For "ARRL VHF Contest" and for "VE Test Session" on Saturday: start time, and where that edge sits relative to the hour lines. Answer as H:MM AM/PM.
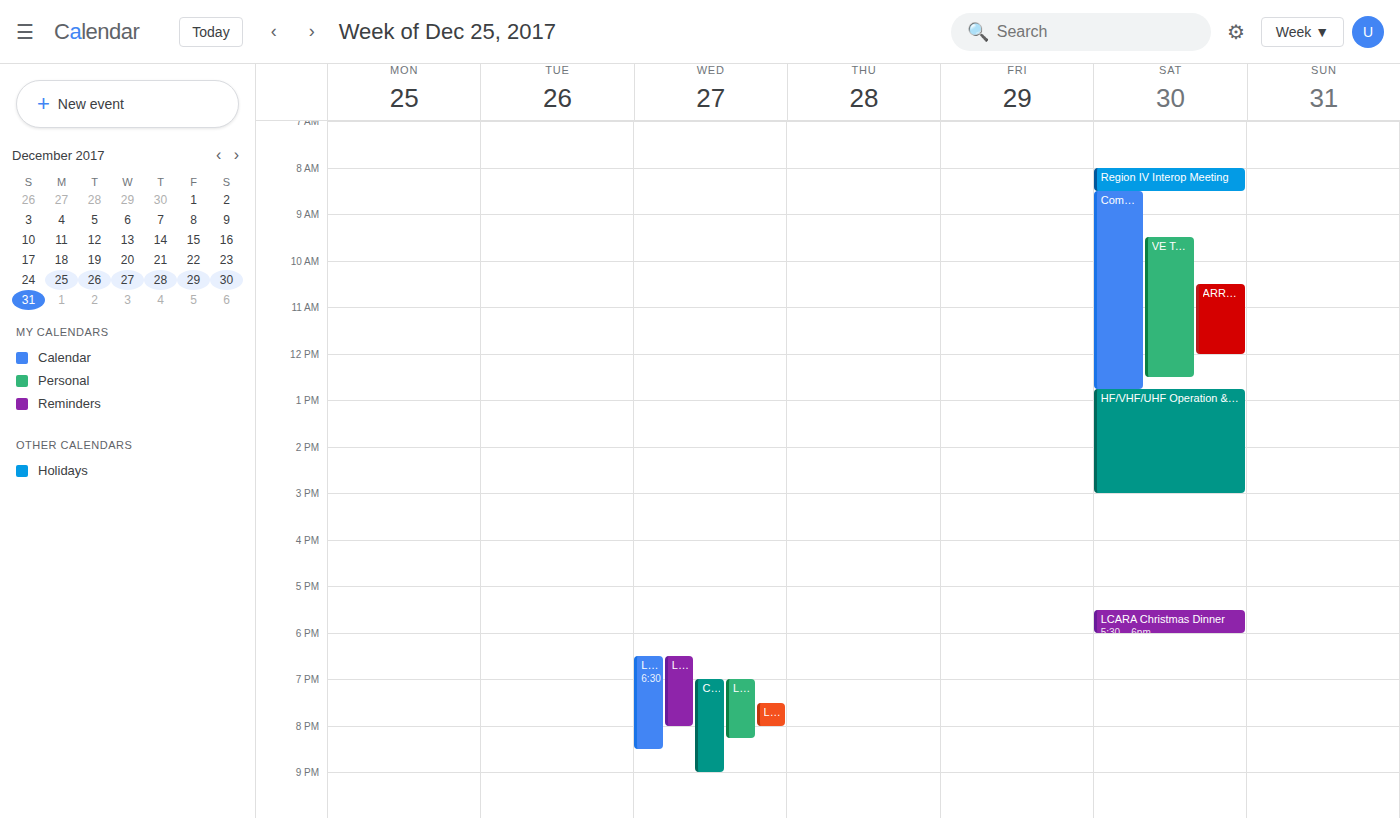
"ARRL VHF Contest": 10:30 AM, halfway between the 10 AM and 11 AM lines. "VE Test Session": 9:30 AM, halfway between the 9 AM and 10 AM lines.